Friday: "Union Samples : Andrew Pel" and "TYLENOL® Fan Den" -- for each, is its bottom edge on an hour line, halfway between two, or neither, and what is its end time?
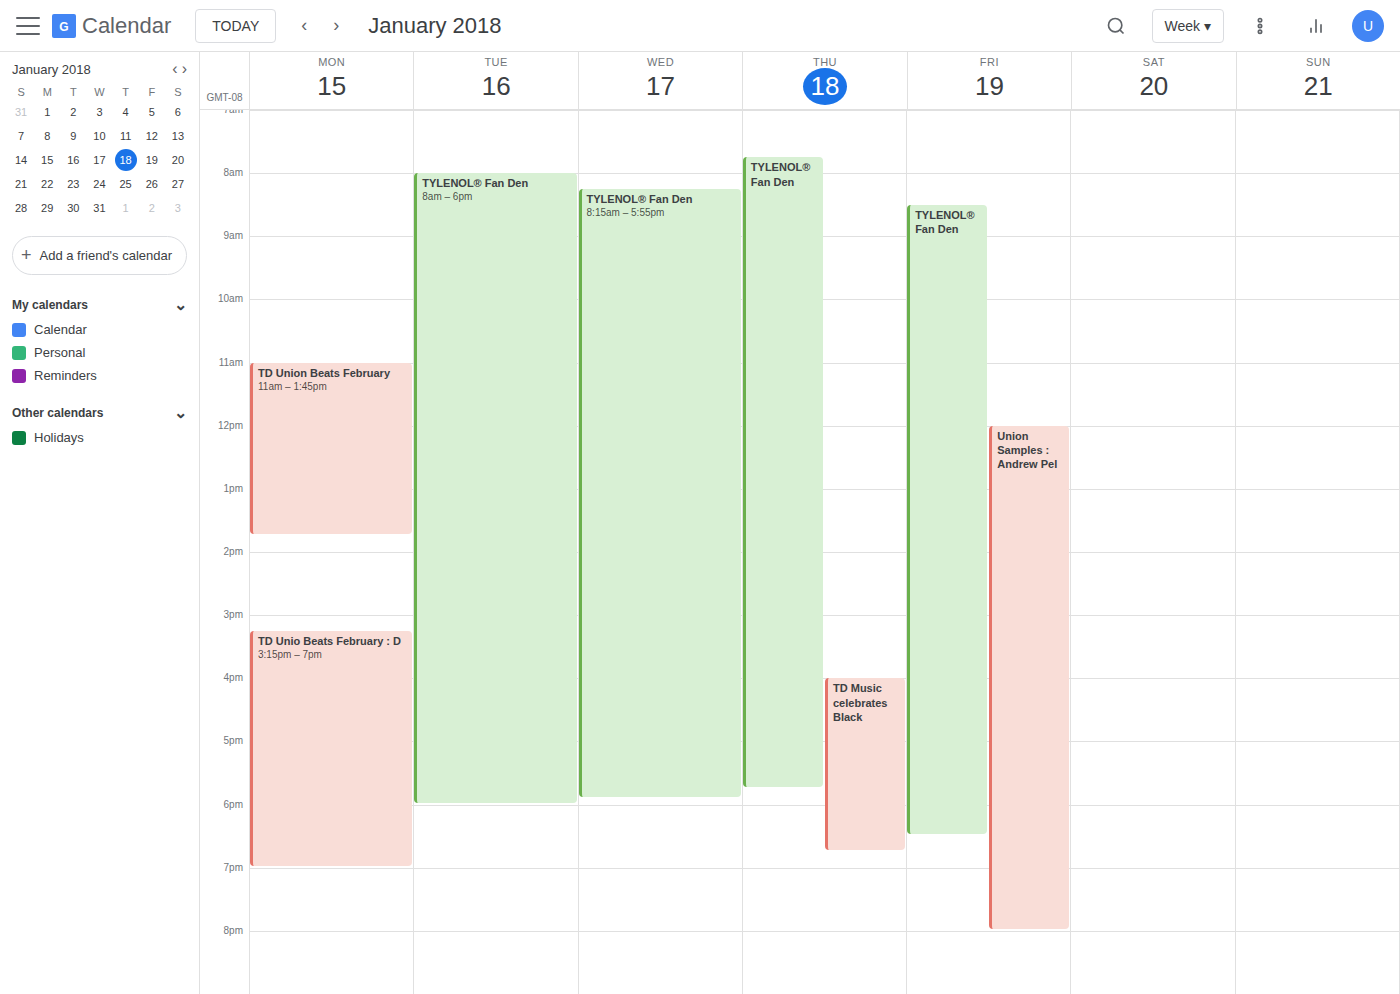
"Union Samples : Andrew Pel": 8:00 PM, exactly on the 8 PM line. "TYLENOL® Fan Den": 6:30 PM, halfway between the 6 PM and 7 PM lines.